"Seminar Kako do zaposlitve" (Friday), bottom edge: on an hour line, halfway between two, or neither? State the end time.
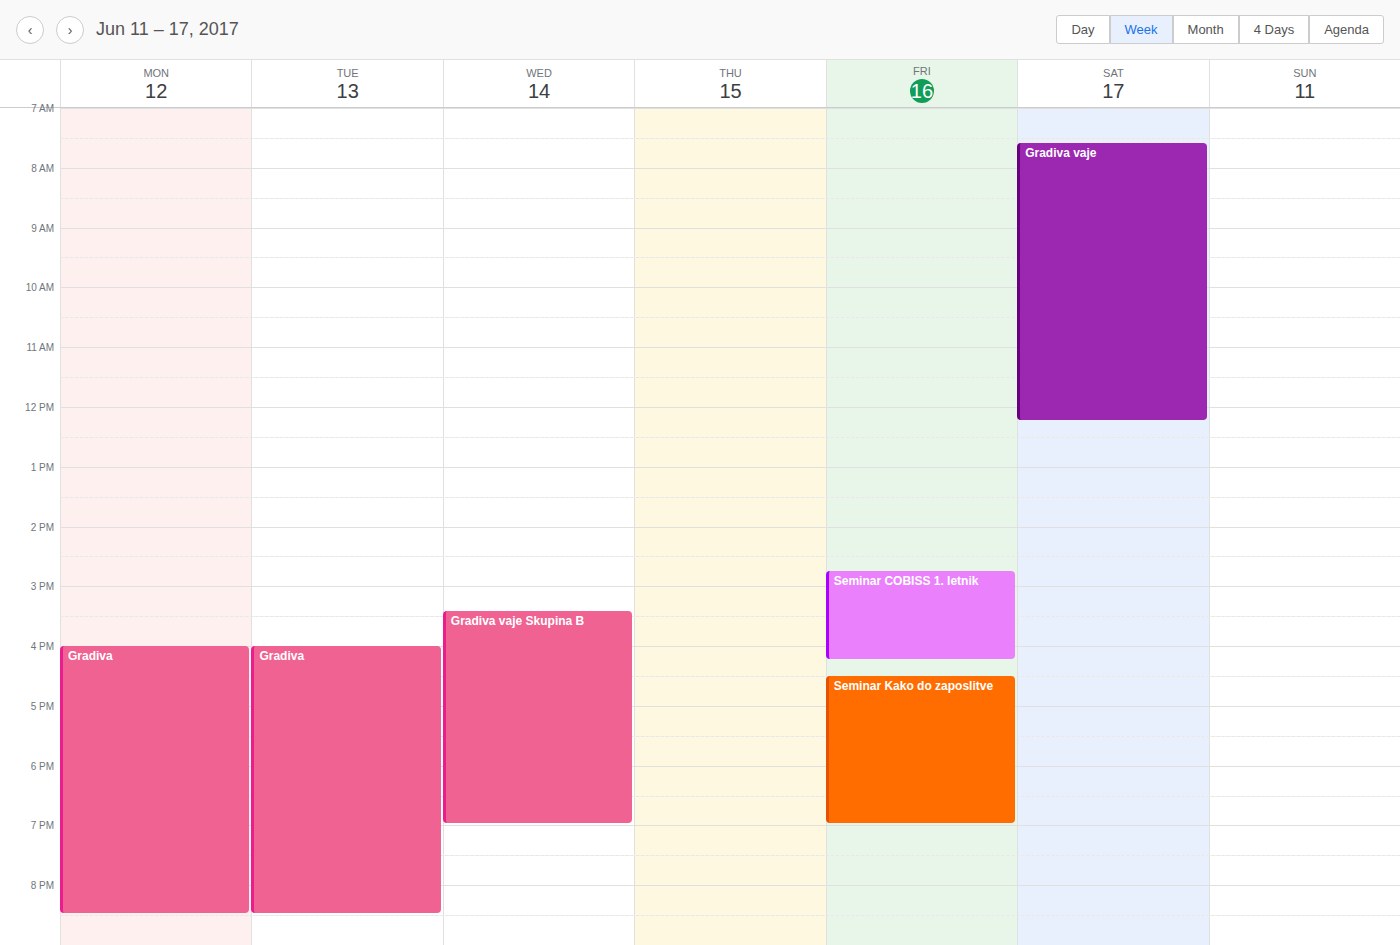
19:00 -- exactly on the 19:00 line.